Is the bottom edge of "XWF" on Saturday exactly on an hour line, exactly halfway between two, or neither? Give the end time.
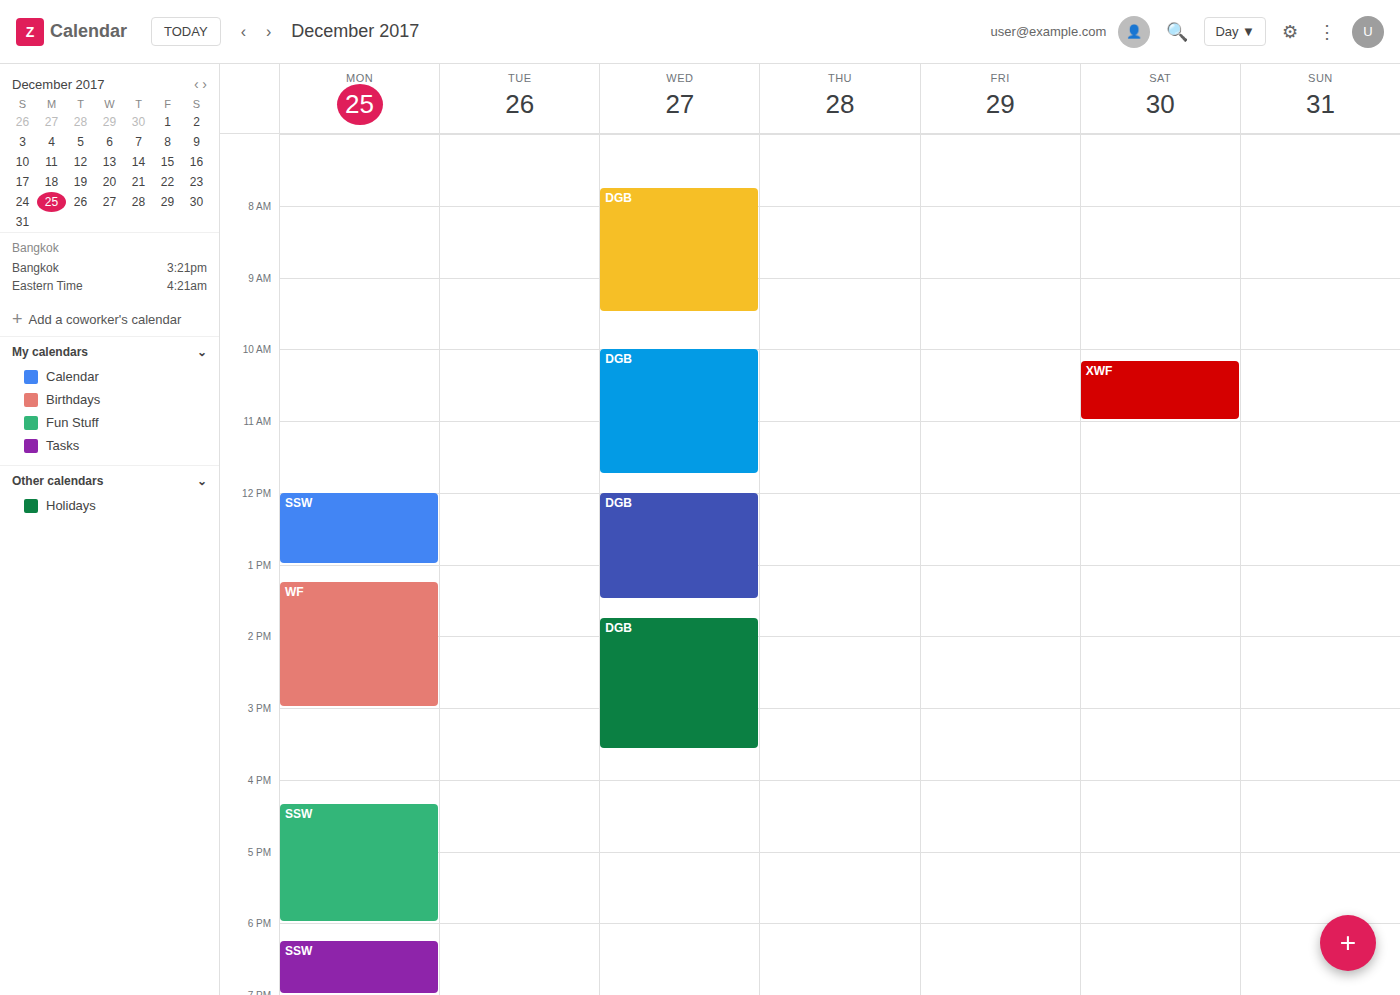
11:00 AM -- exactly on the 11 AM line.